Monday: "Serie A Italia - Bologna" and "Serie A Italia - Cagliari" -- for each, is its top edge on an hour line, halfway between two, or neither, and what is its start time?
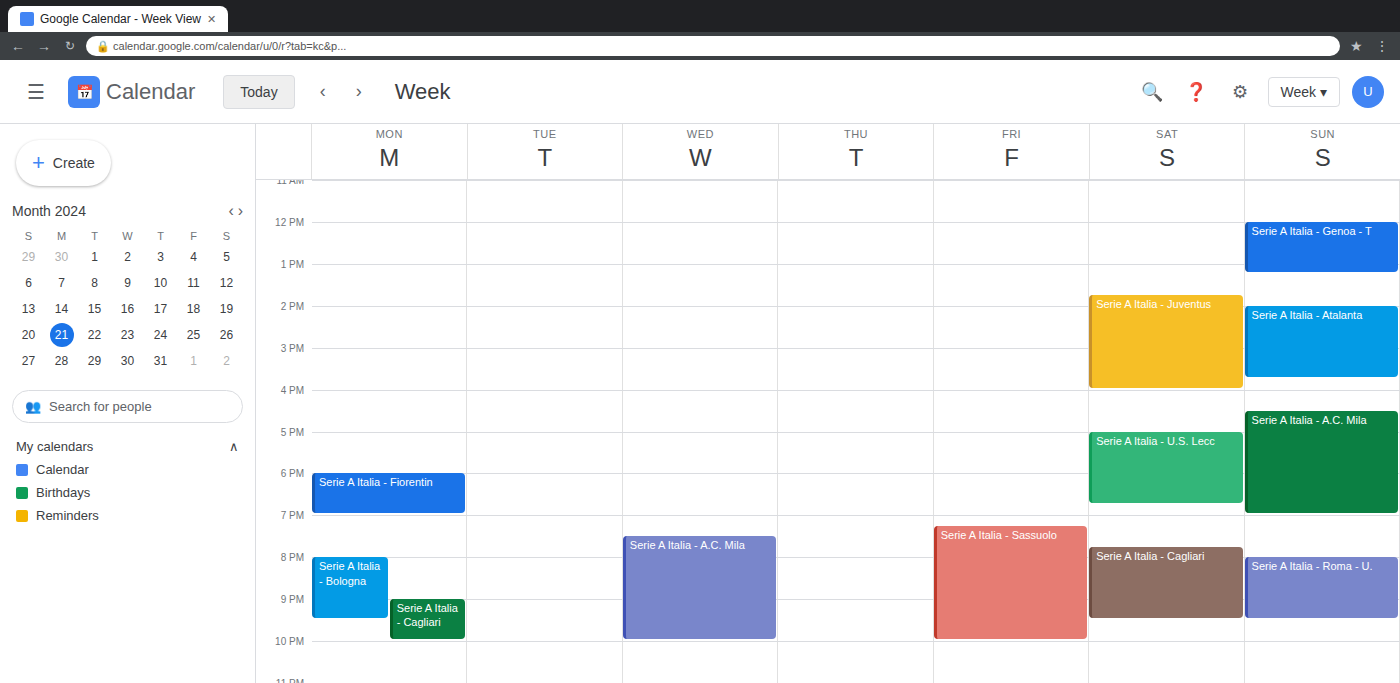
"Serie A Italia - Bologna": 8:00 PM, exactly on the 8 PM line. "Serie A Italia - Cagliari": 9:00 PM, exactly on the 9 PM line.